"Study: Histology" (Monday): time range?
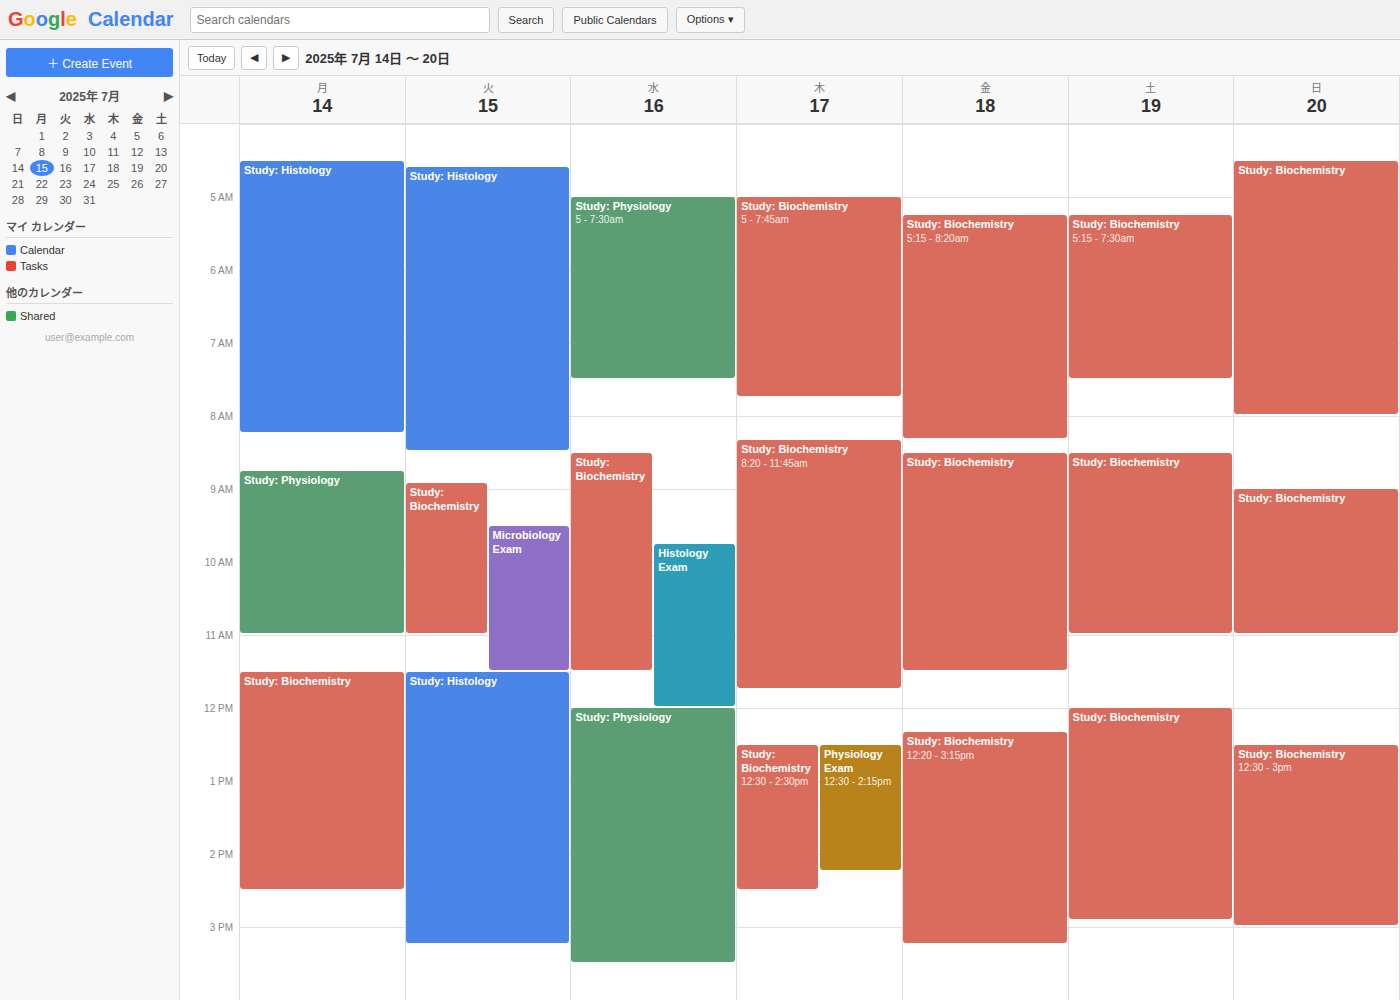
04:30 to 08:15